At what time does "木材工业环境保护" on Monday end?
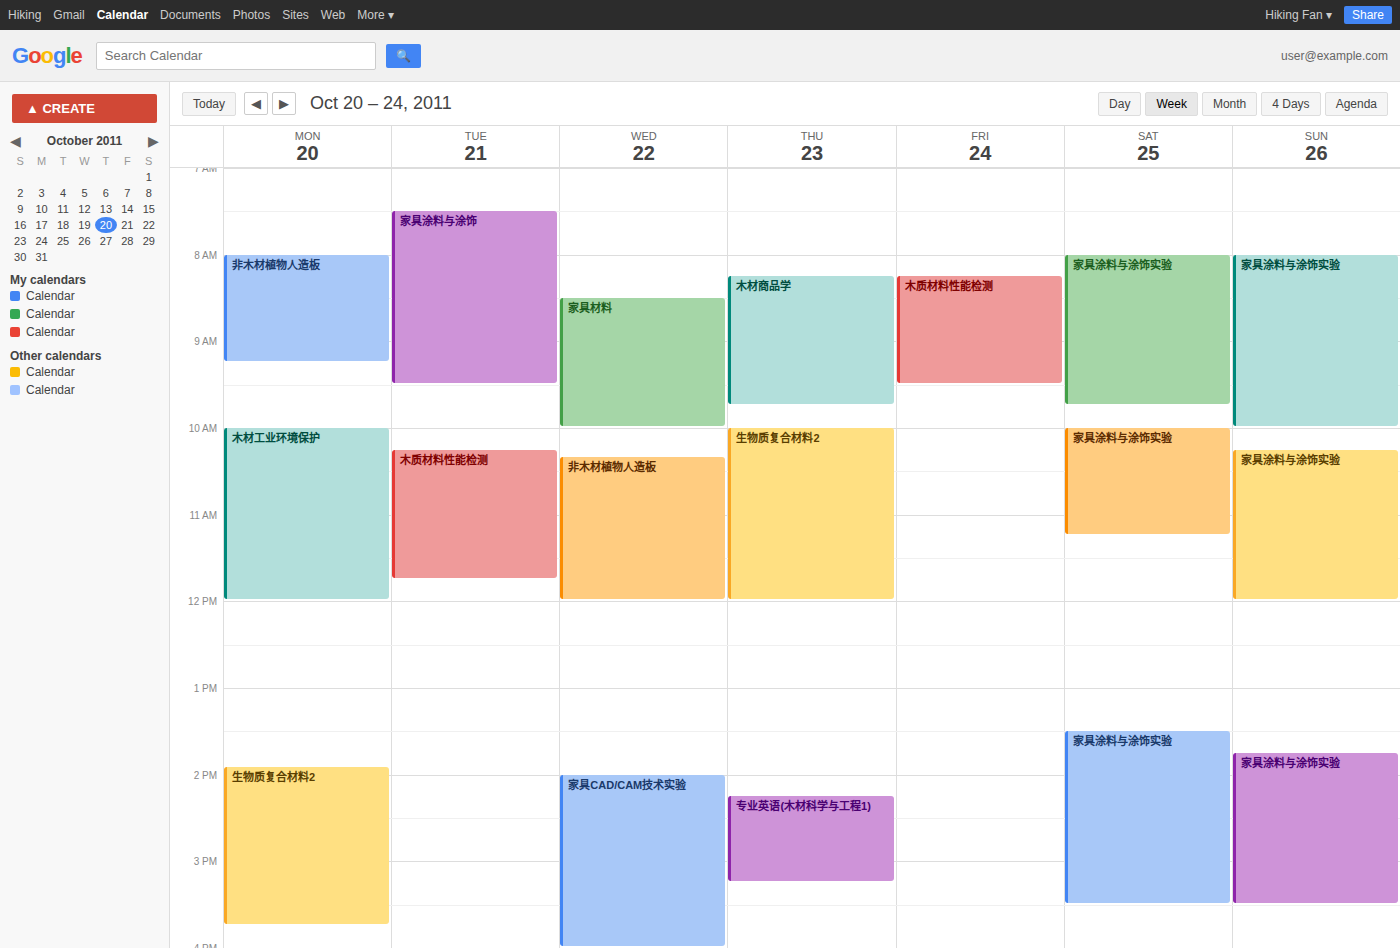
12:00 PM